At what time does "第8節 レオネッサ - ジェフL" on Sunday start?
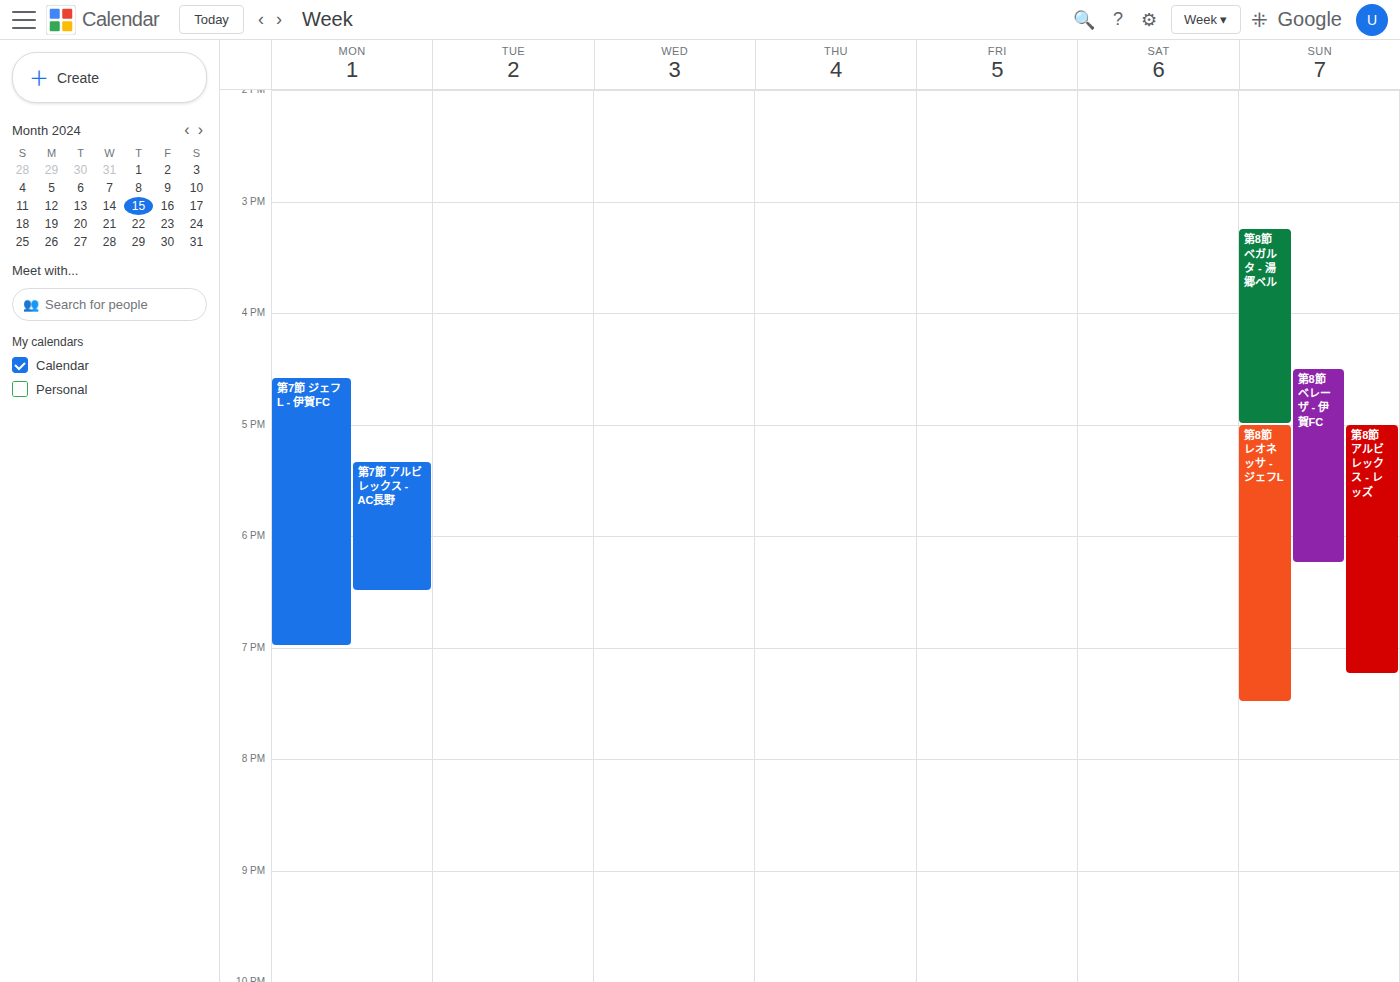
17:00